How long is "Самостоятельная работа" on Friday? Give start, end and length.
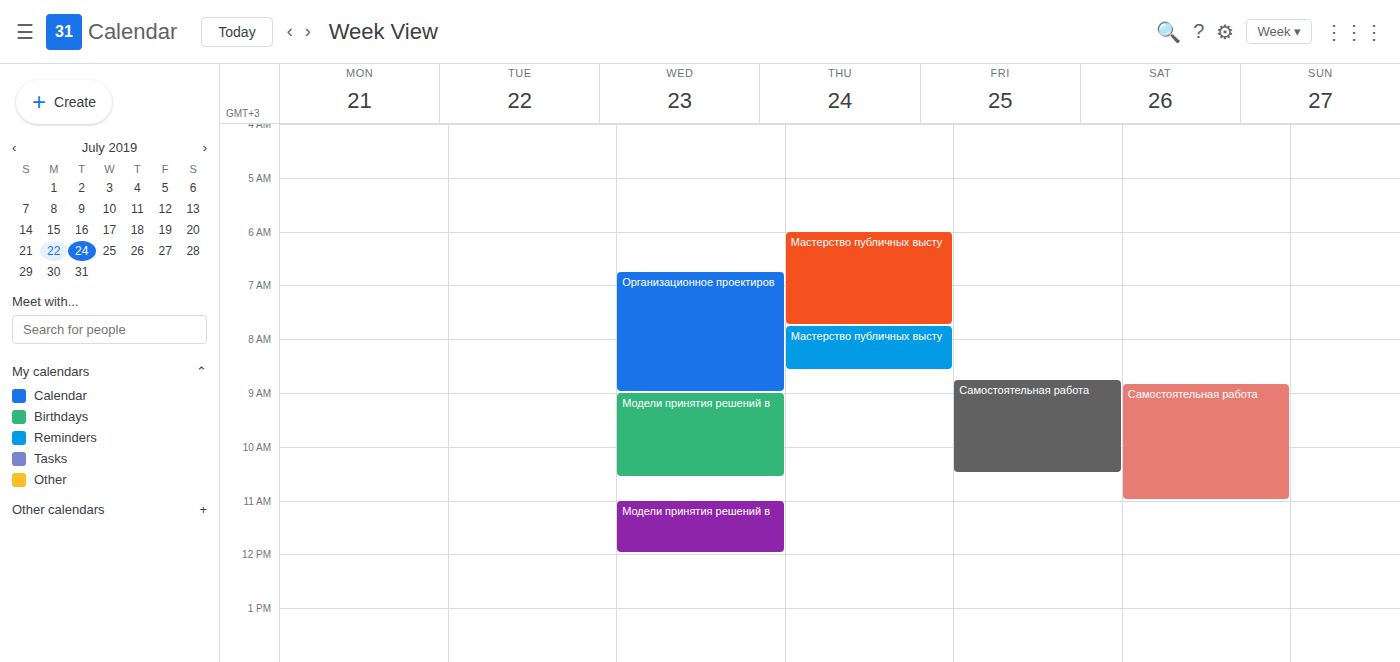
8:45 AM to 10:30 AM, 1 hour 45 minutes